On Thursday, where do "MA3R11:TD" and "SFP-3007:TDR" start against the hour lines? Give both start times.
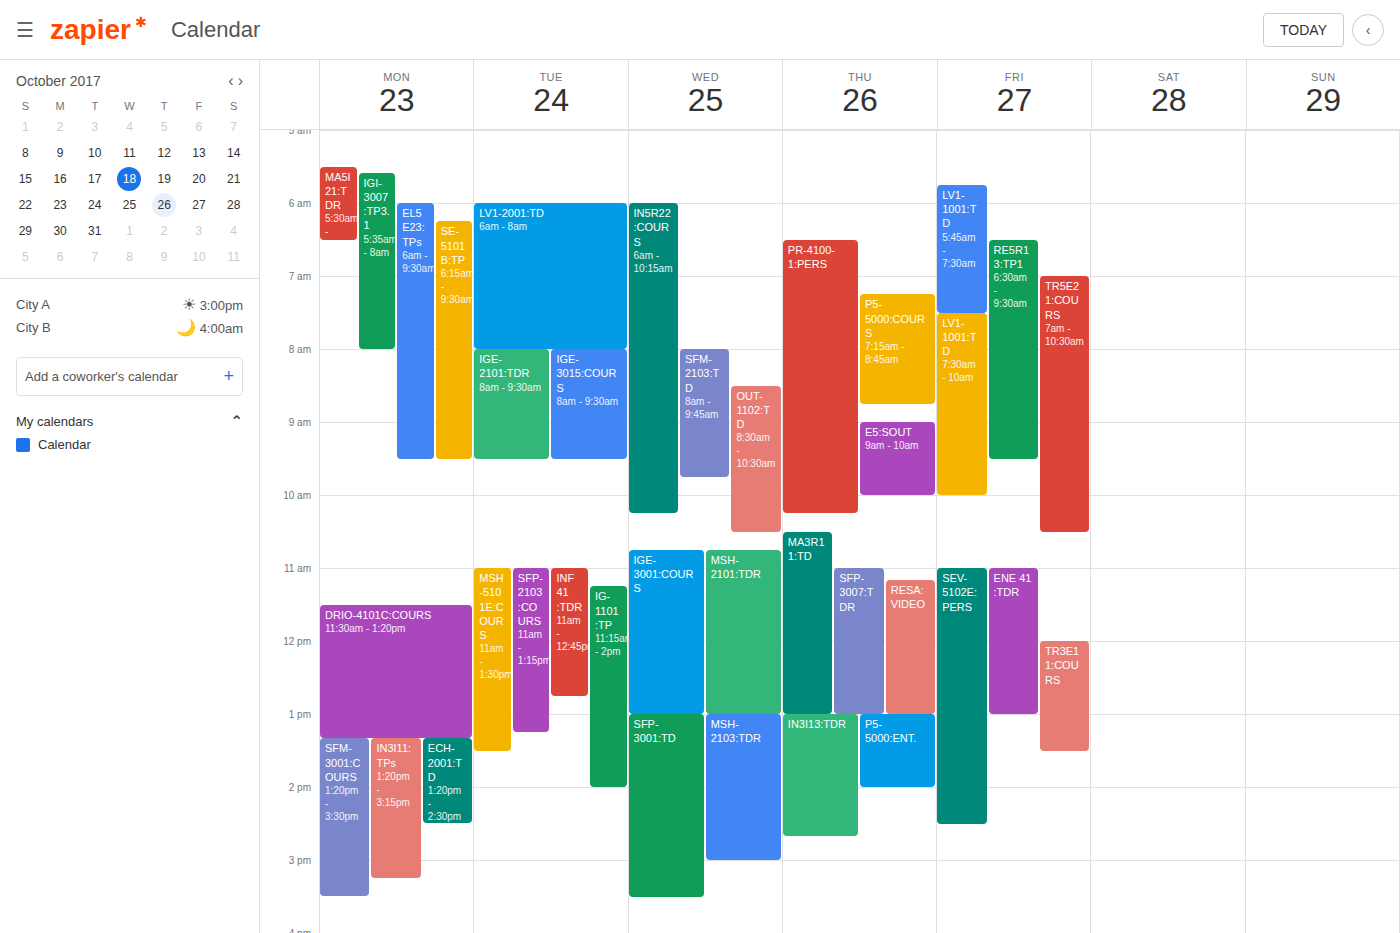
"MA3R11:TD": 10:30 AM, halfway between the 10 AM and 11 AM lines. "SFP-3007:TDR": 11:00 AM, exactly on the 11 AM line.